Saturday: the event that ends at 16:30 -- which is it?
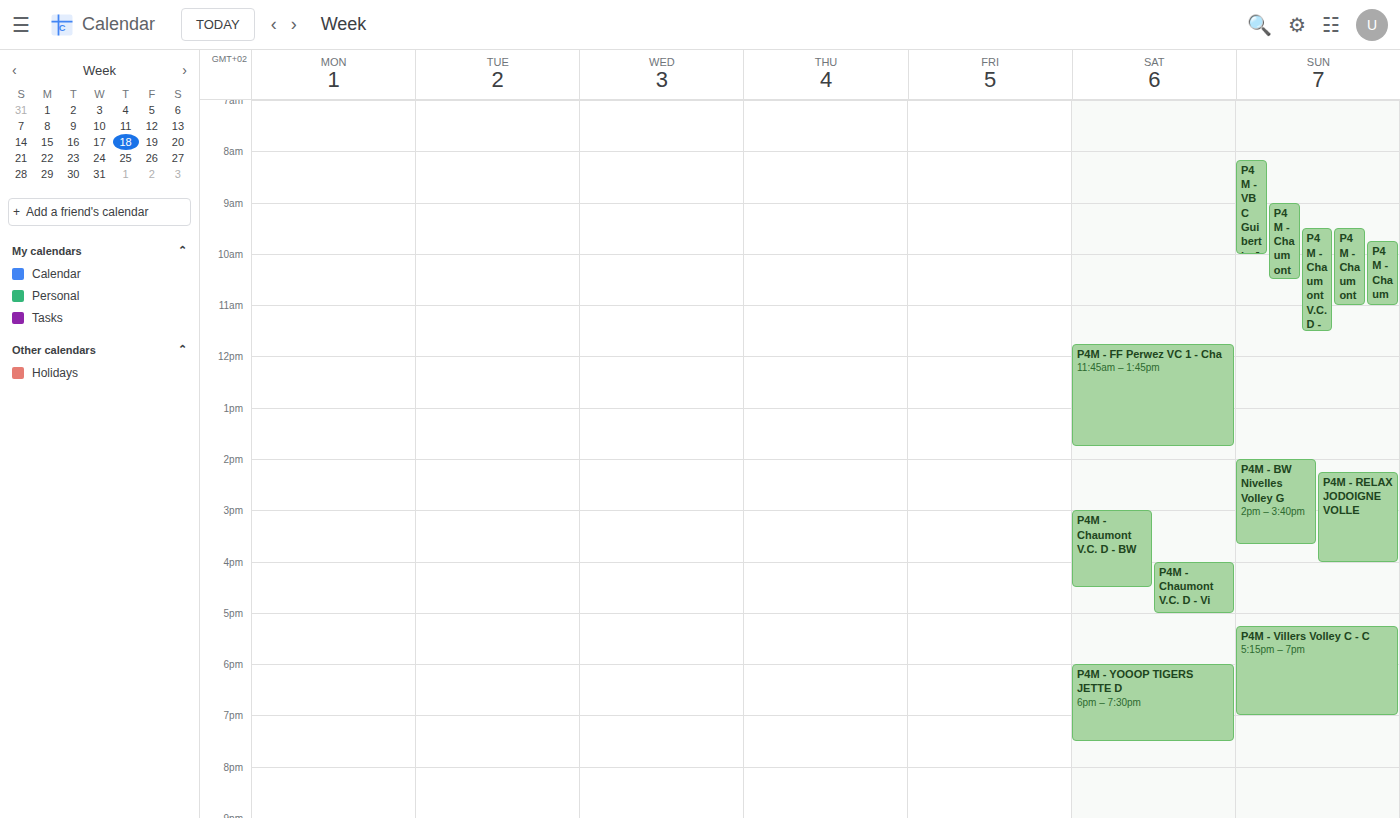
"P4M - Chaumont V.C. D - BW"